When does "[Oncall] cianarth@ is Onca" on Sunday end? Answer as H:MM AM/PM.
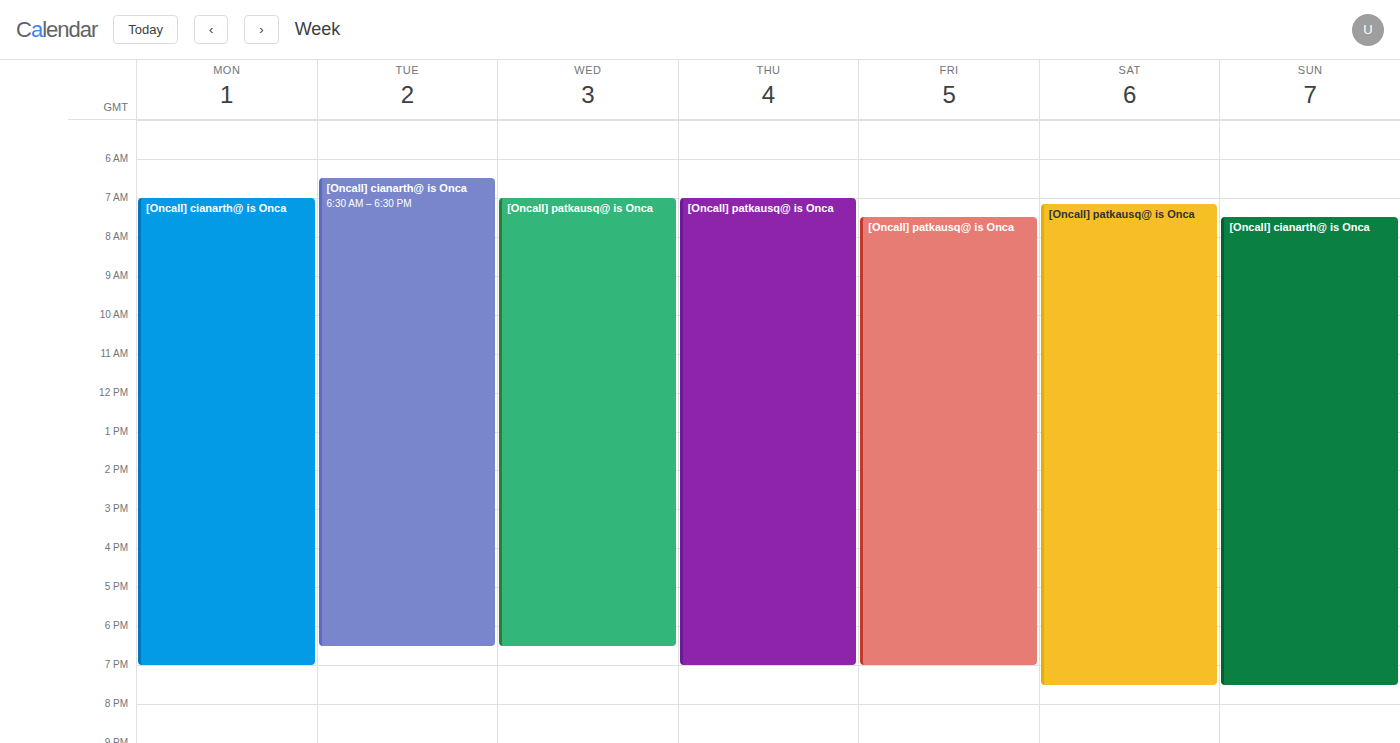
7:30 PM